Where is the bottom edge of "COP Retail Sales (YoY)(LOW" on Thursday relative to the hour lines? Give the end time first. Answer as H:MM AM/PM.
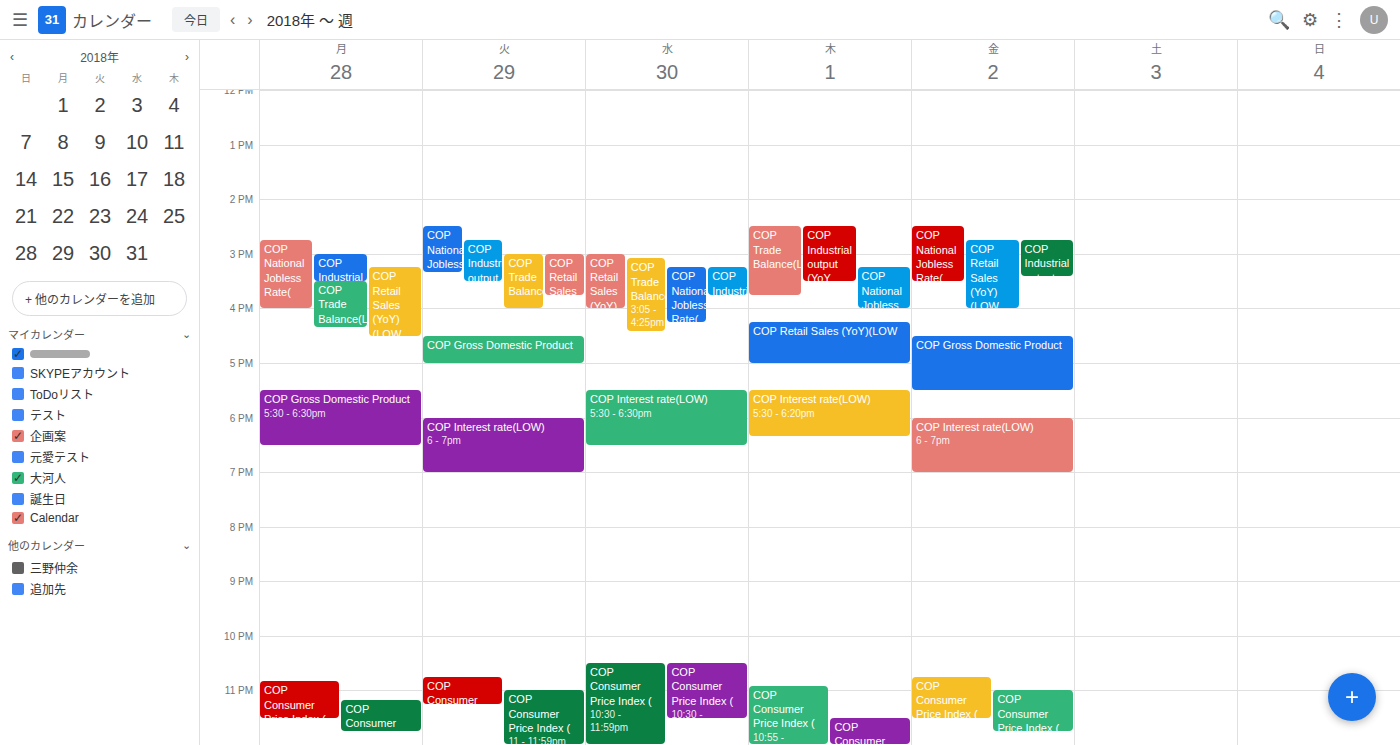
5:00 PM -- exactly on the 5 PM line.